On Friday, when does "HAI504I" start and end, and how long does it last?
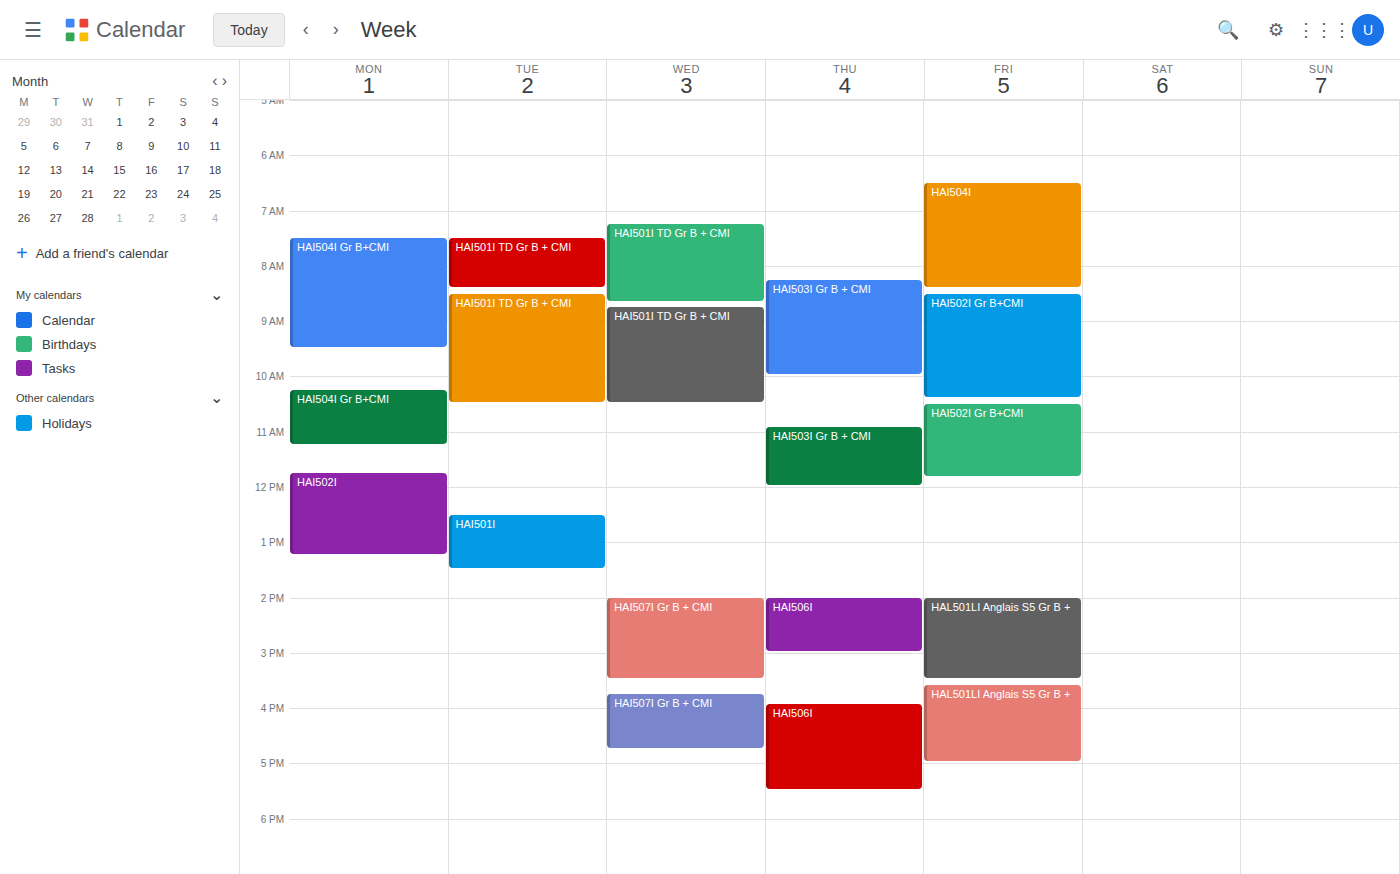
06:30 to 08:25, 1 hour 55 minutes